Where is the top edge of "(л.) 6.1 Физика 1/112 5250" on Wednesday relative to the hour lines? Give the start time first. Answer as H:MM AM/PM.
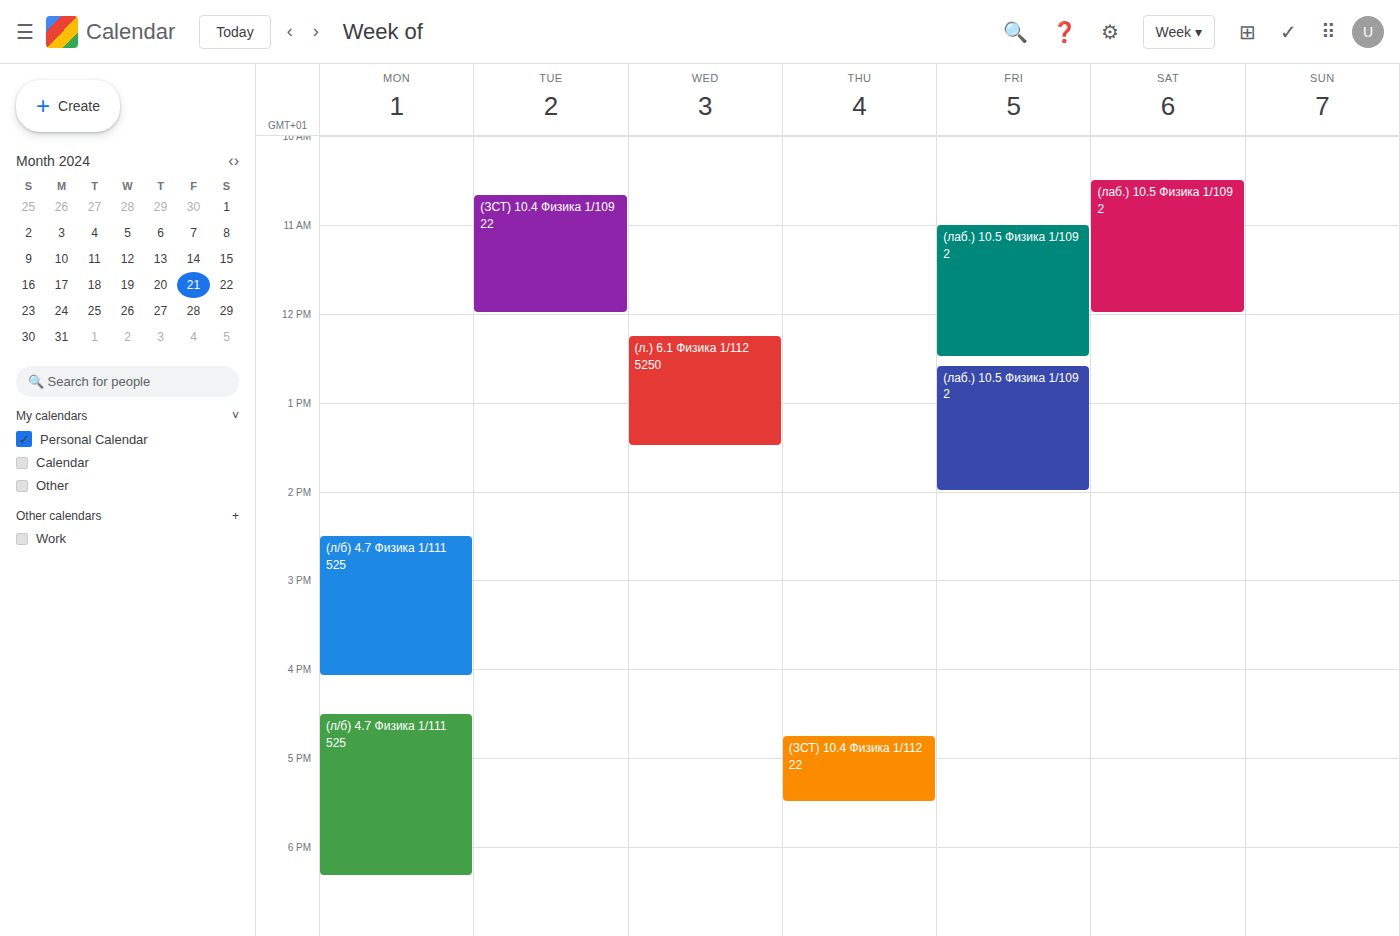
12:15 PM -- neither: a quarter of the way from the 12 PM line to the 1 PM line.